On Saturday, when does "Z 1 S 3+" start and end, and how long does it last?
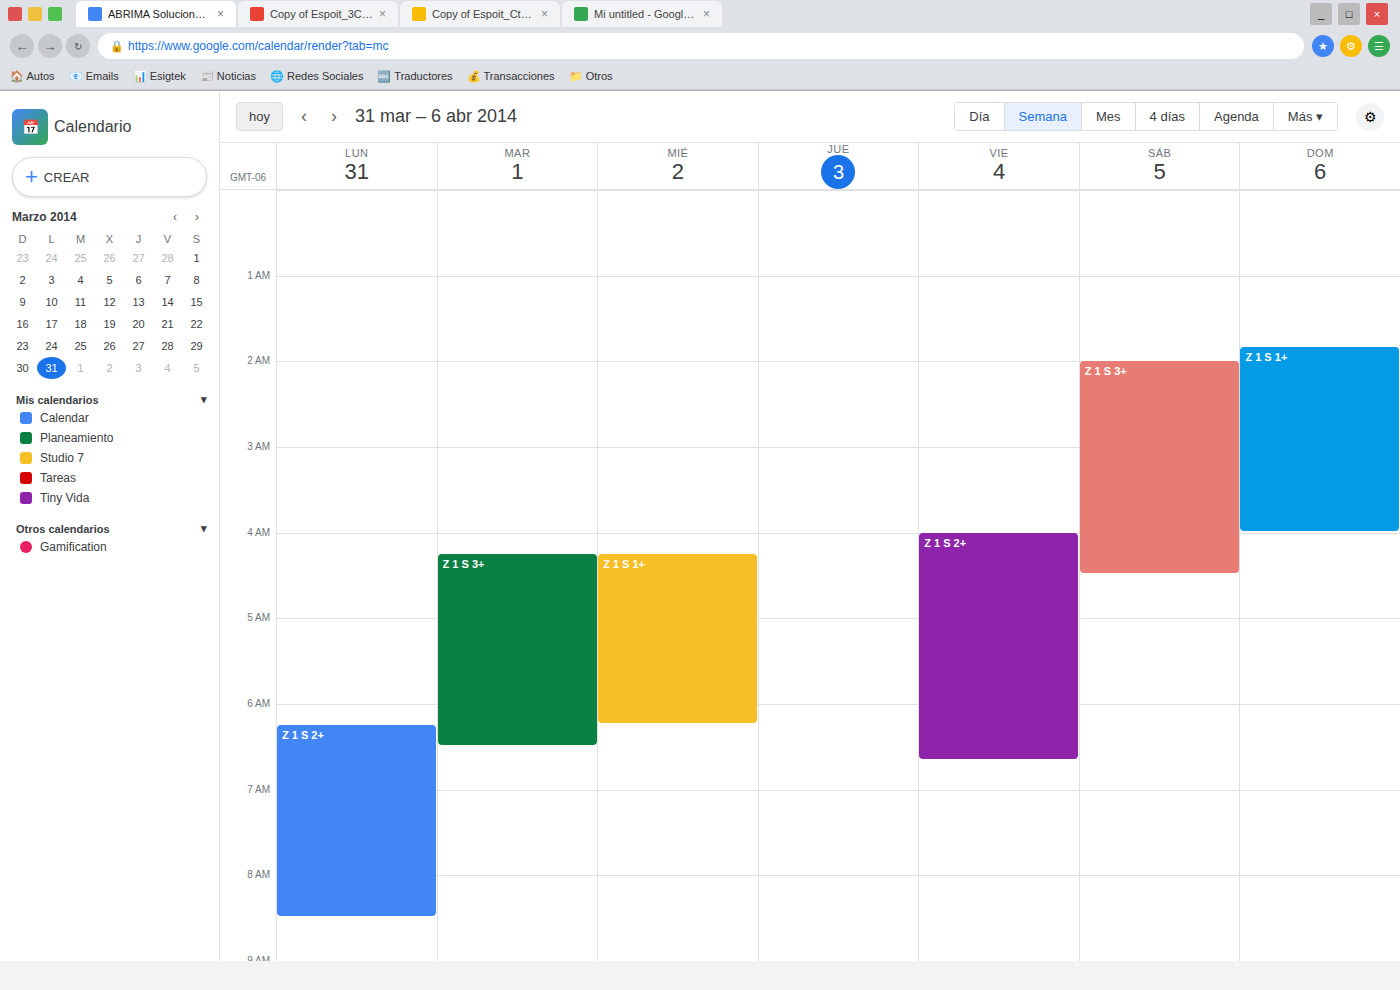
2:00 AM to 4:30 AM, 2 hours 30 minutes